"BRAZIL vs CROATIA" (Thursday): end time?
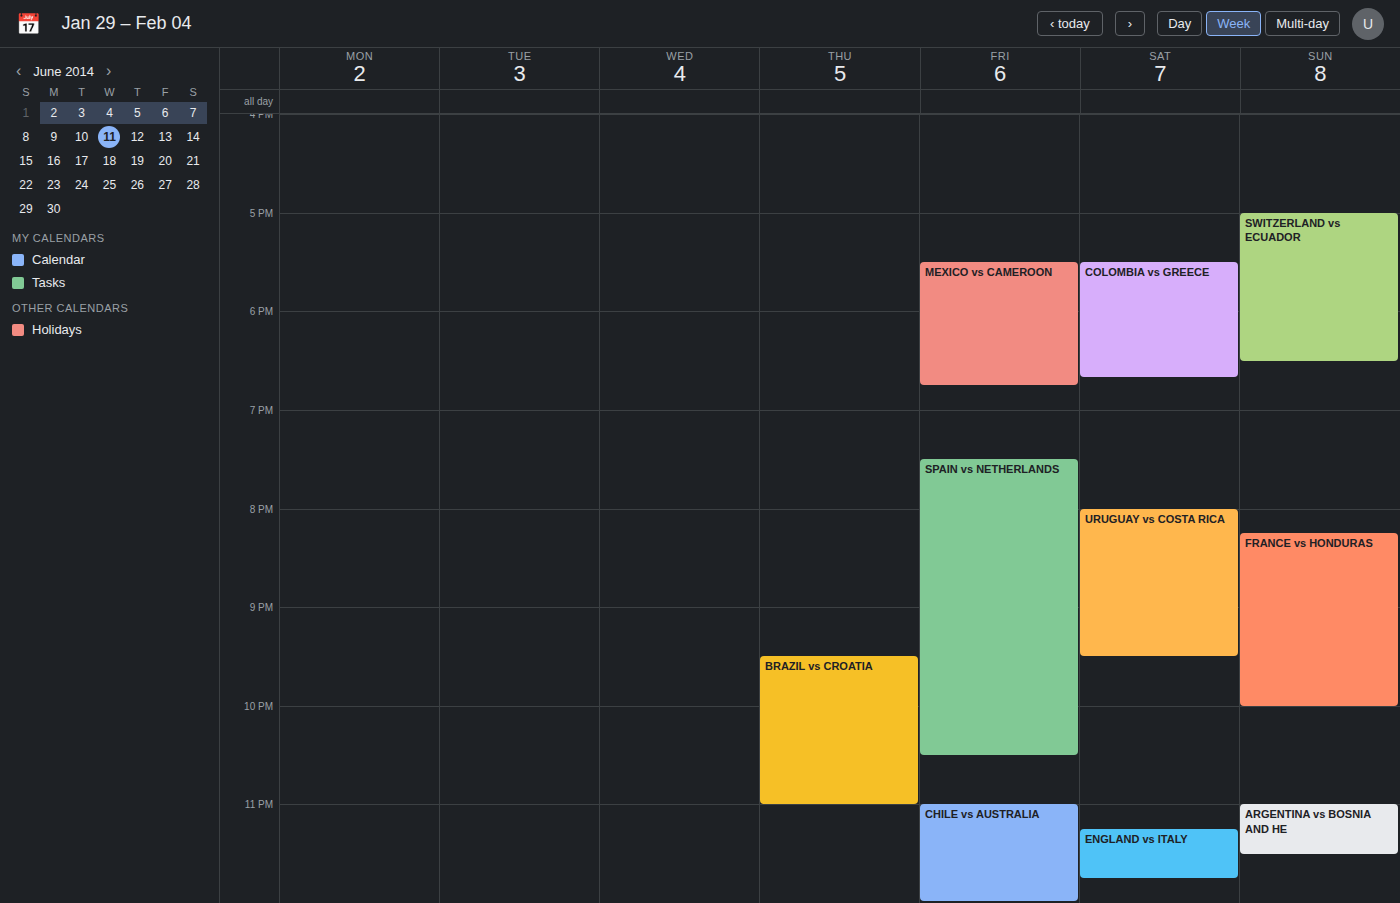
11:00 PM